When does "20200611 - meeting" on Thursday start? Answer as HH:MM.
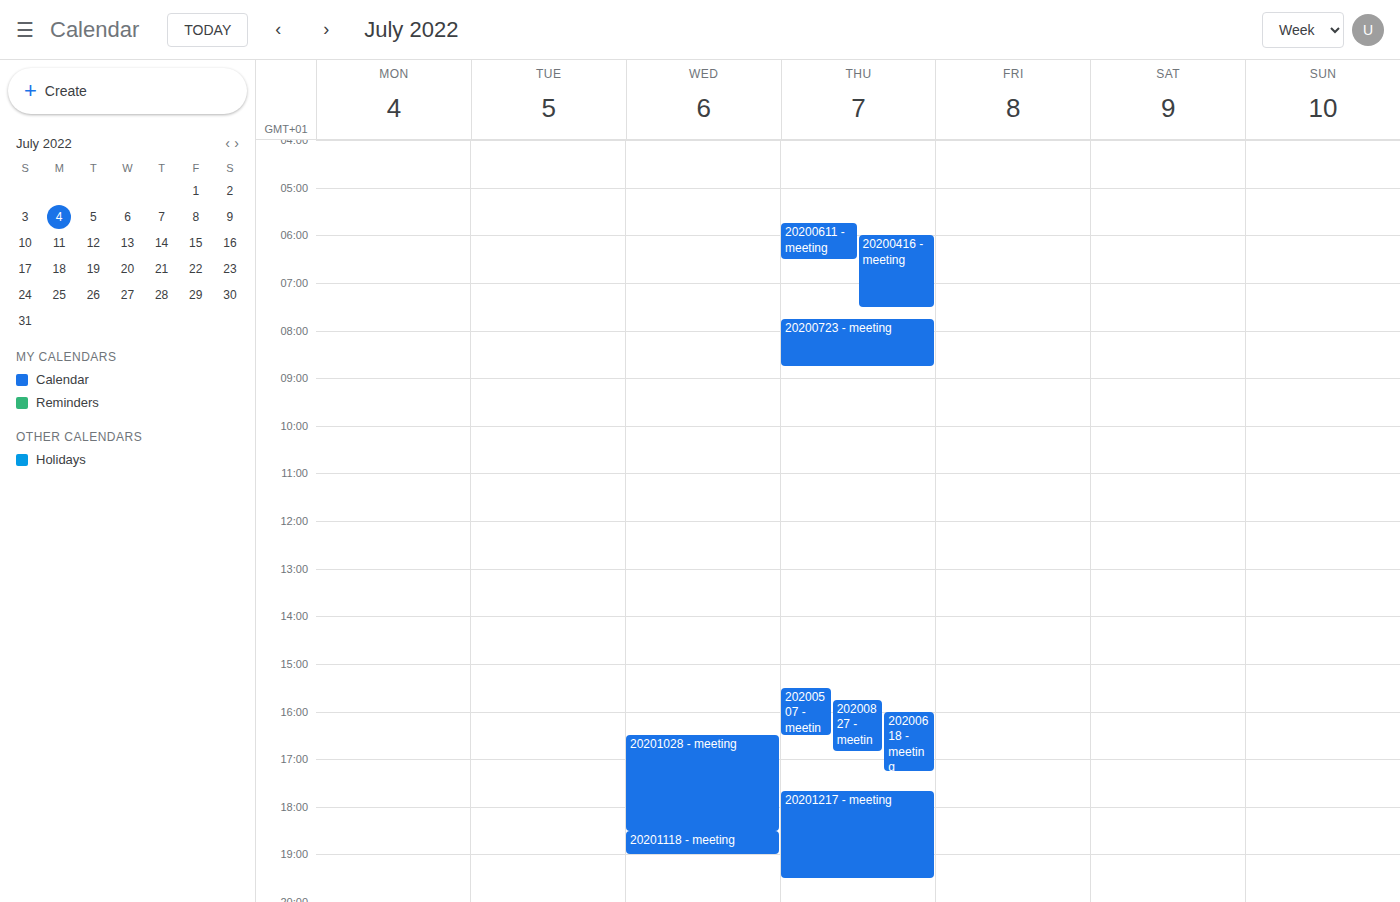
05:45